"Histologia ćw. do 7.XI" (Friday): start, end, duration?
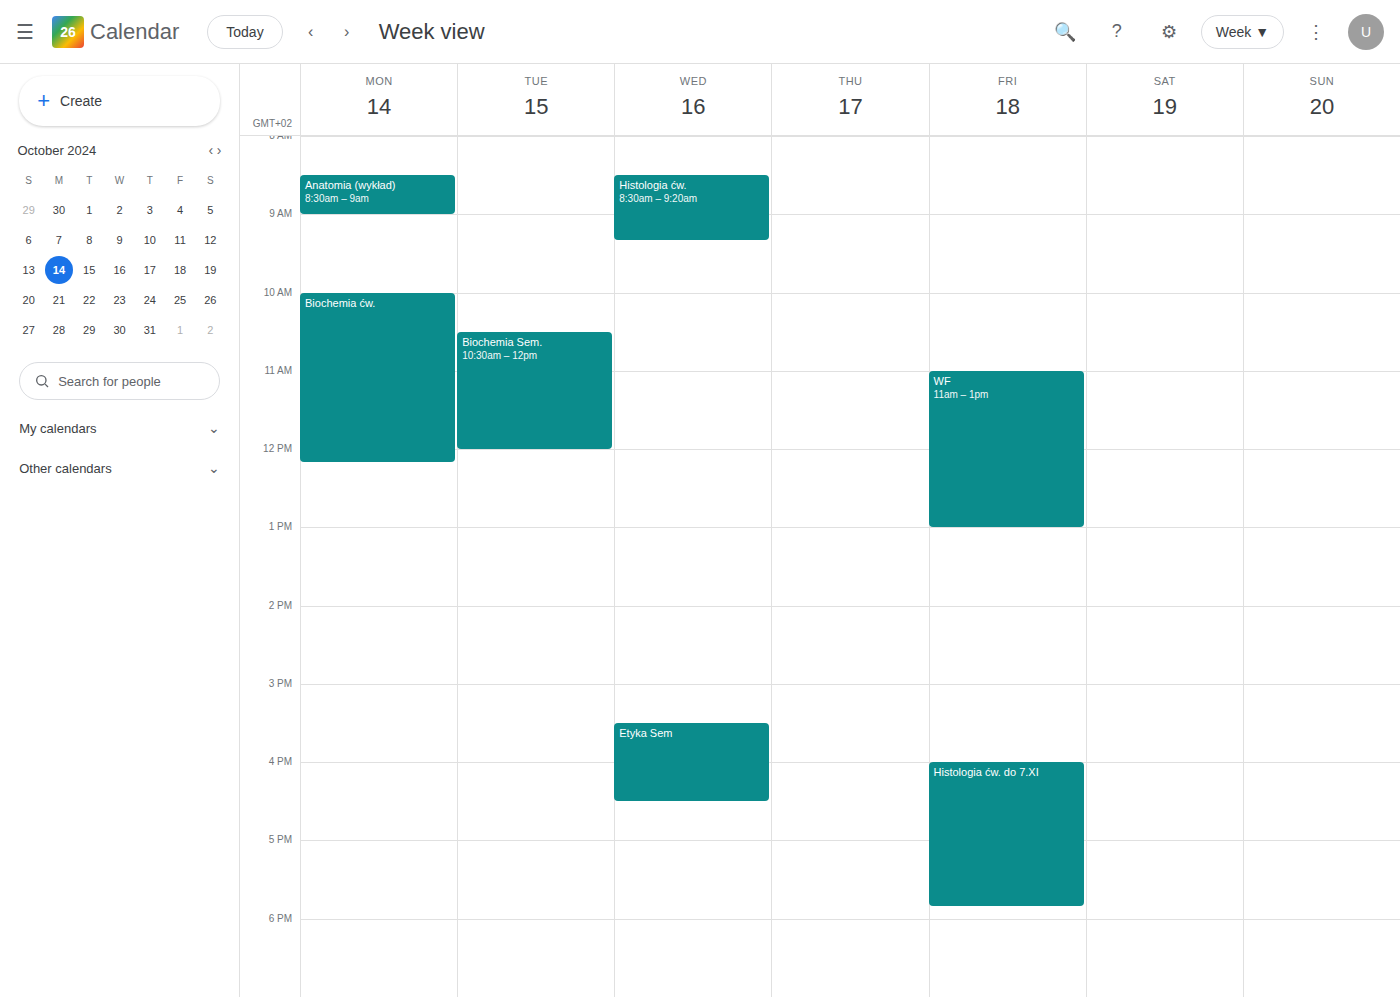
4:00 PM to 5:50 PM, 1 hour 50 minutes